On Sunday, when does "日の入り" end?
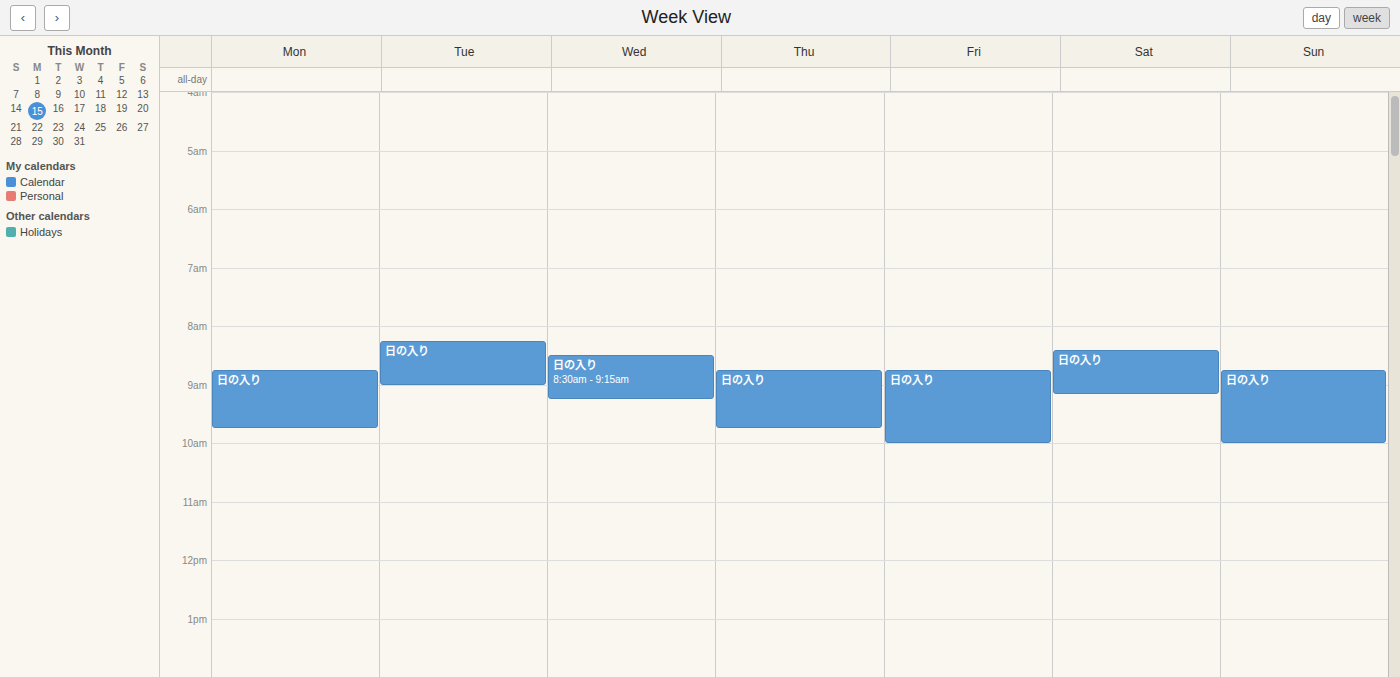
10:00 AM